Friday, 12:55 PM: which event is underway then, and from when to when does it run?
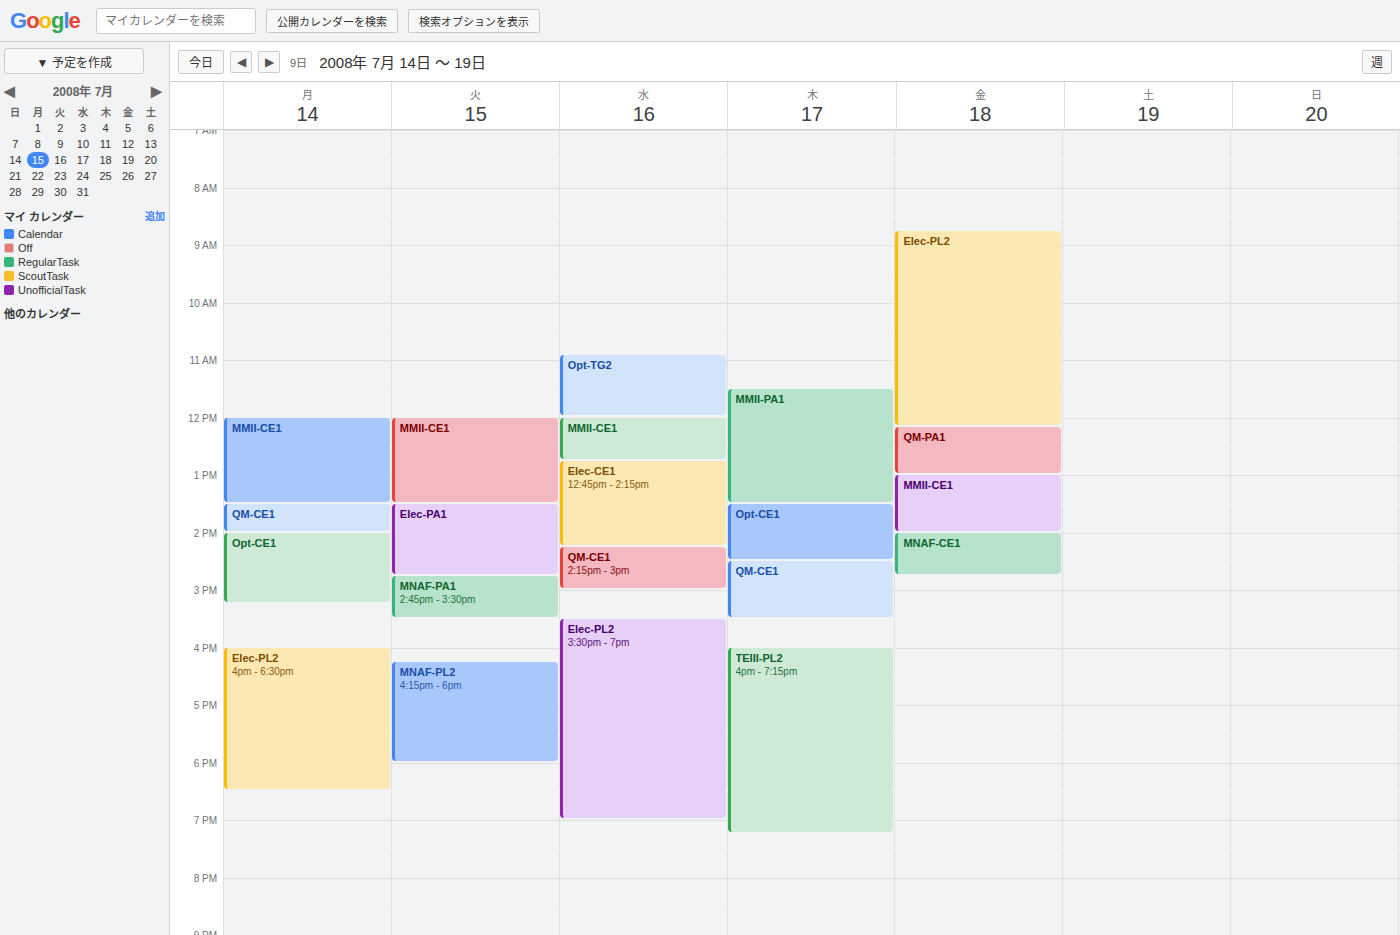
"QM-PA1", 12:10 PM to 1:00 PM